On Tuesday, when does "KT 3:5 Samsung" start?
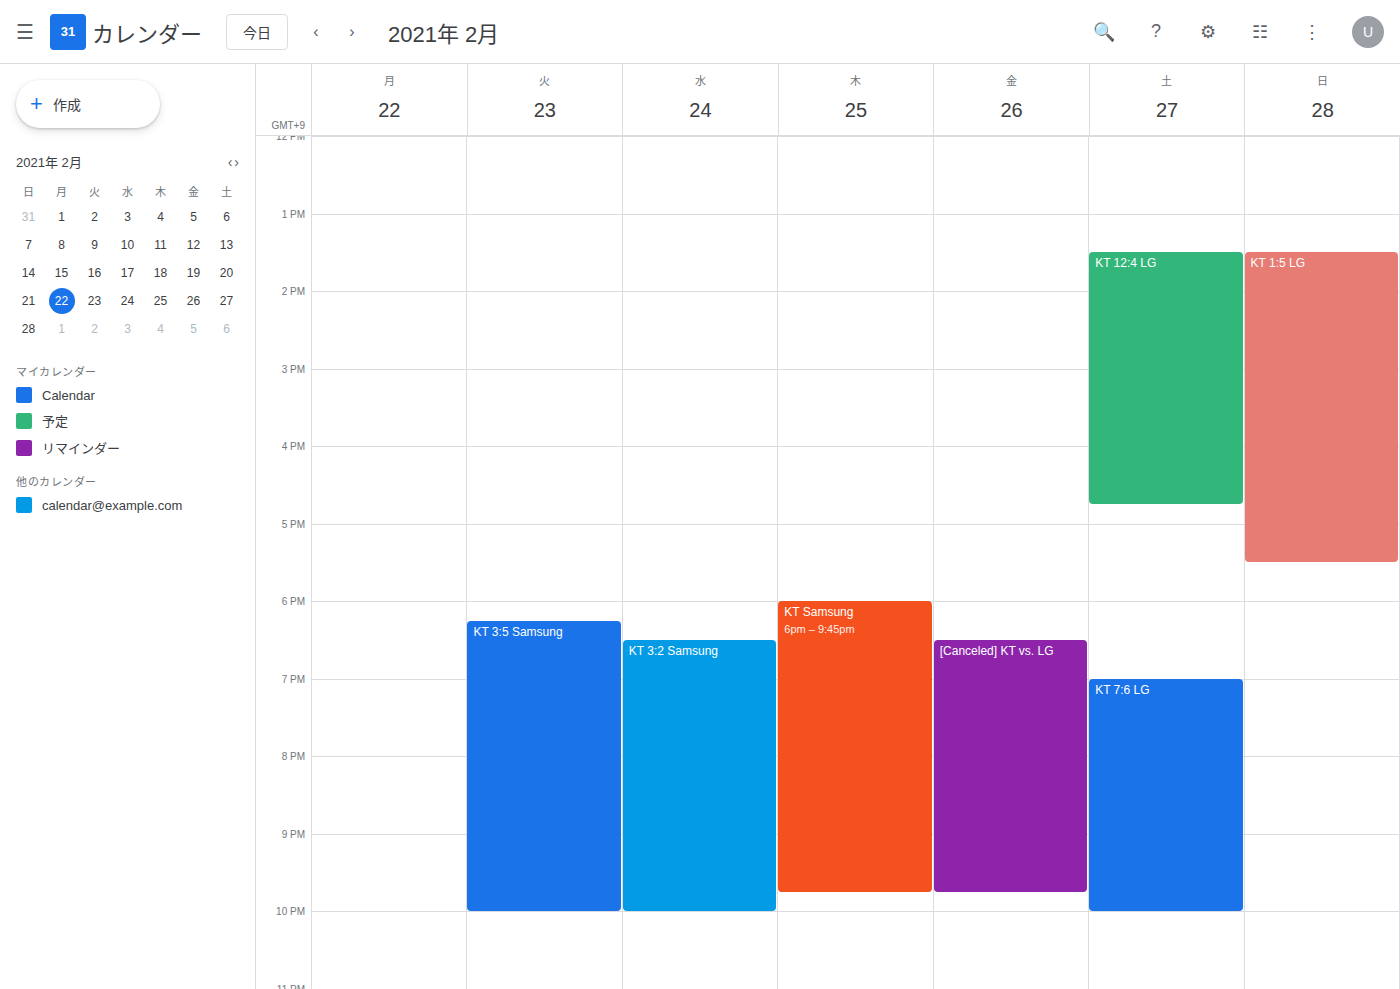
6:15 PM